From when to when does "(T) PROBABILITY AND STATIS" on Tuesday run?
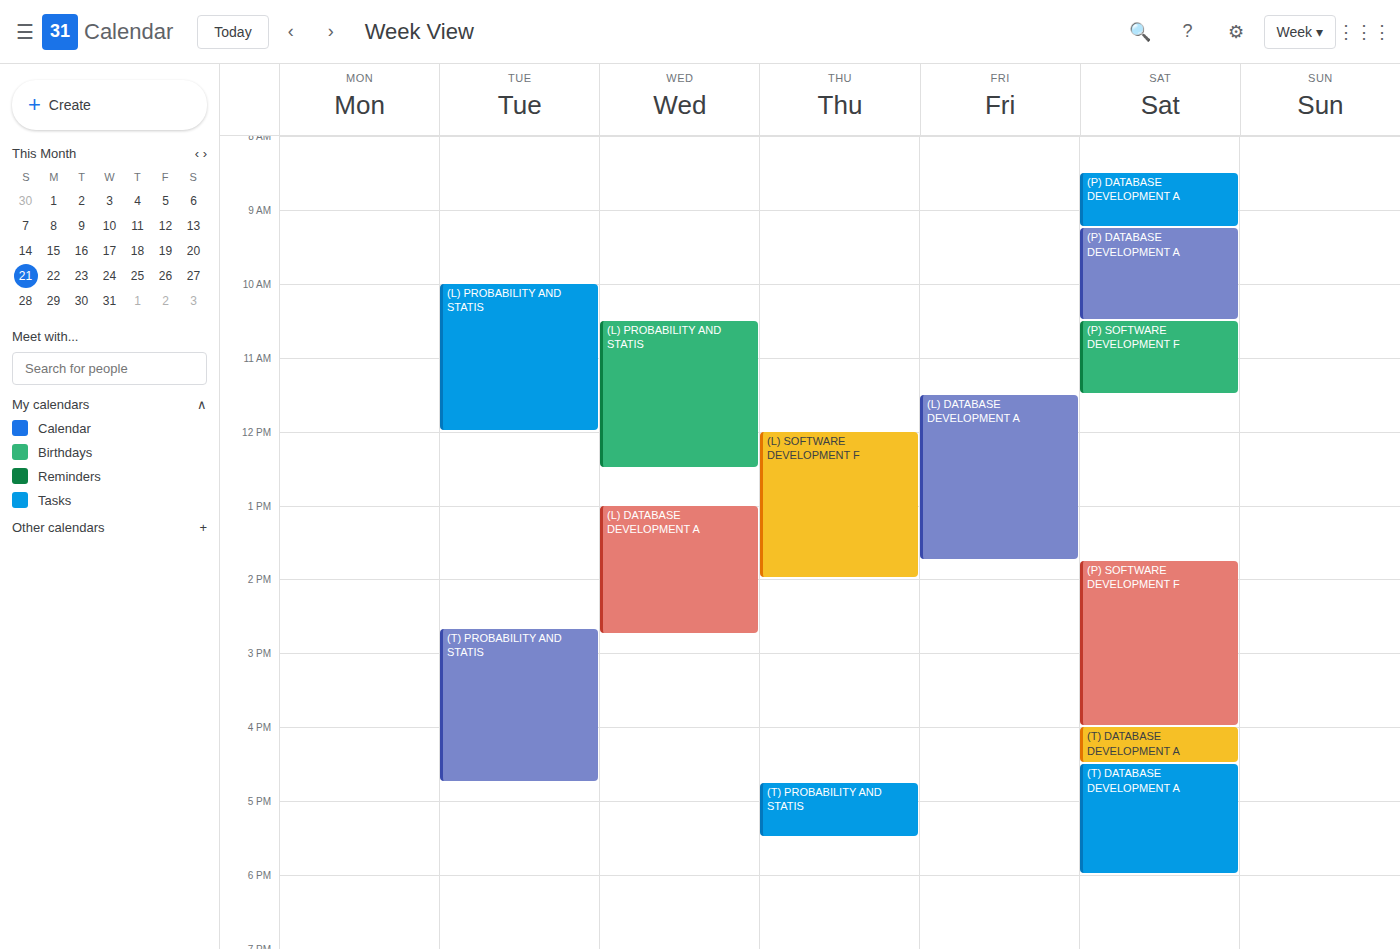
14:40 to 16:45